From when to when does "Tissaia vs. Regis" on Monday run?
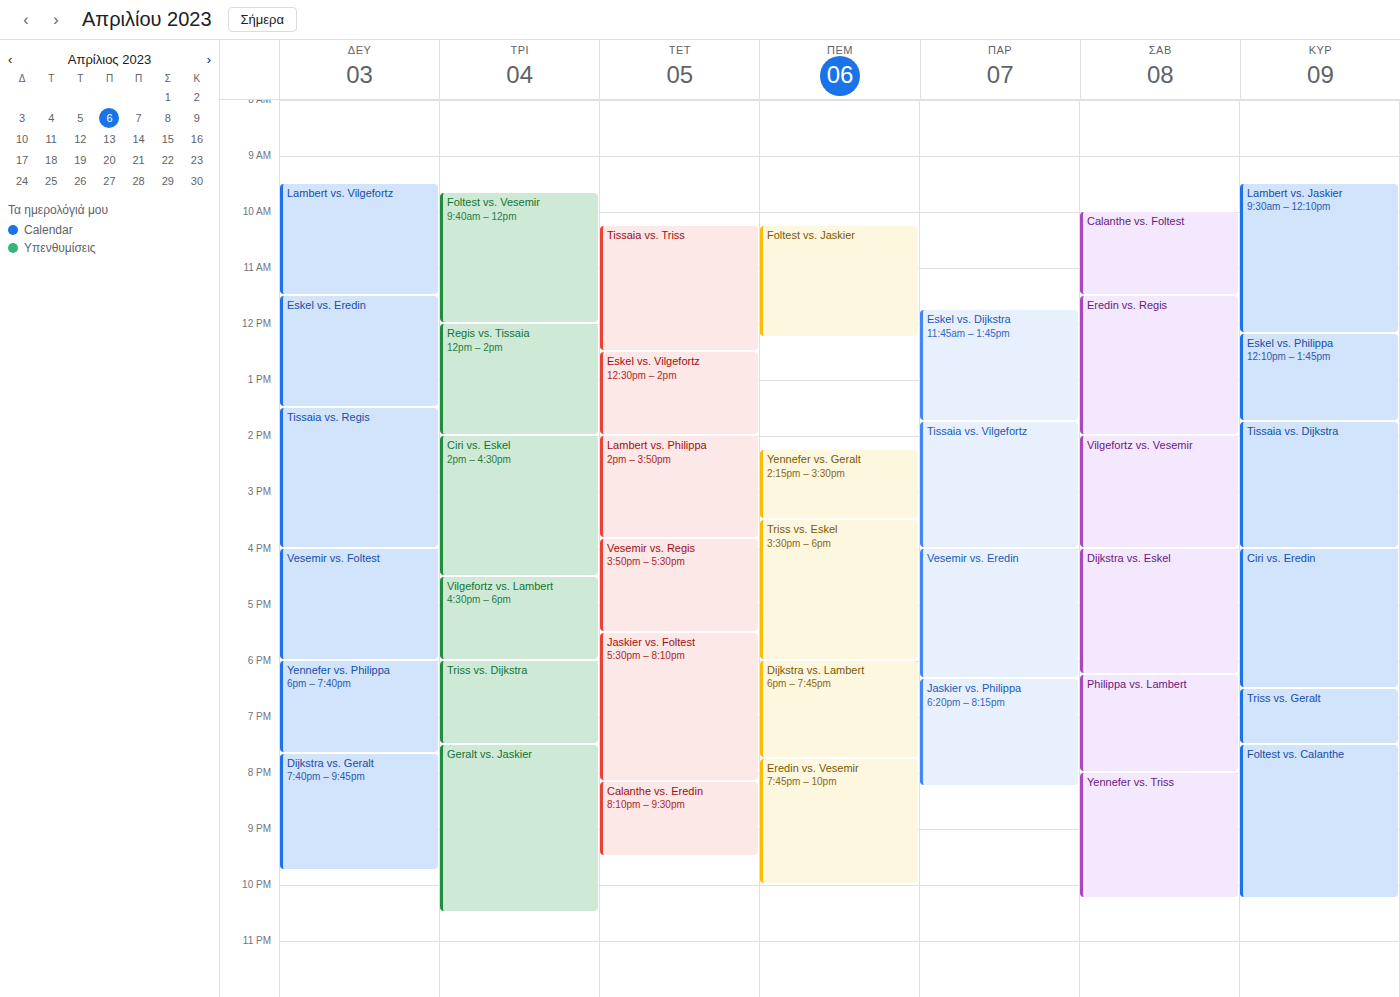
1:30 PM to 4:00 PM